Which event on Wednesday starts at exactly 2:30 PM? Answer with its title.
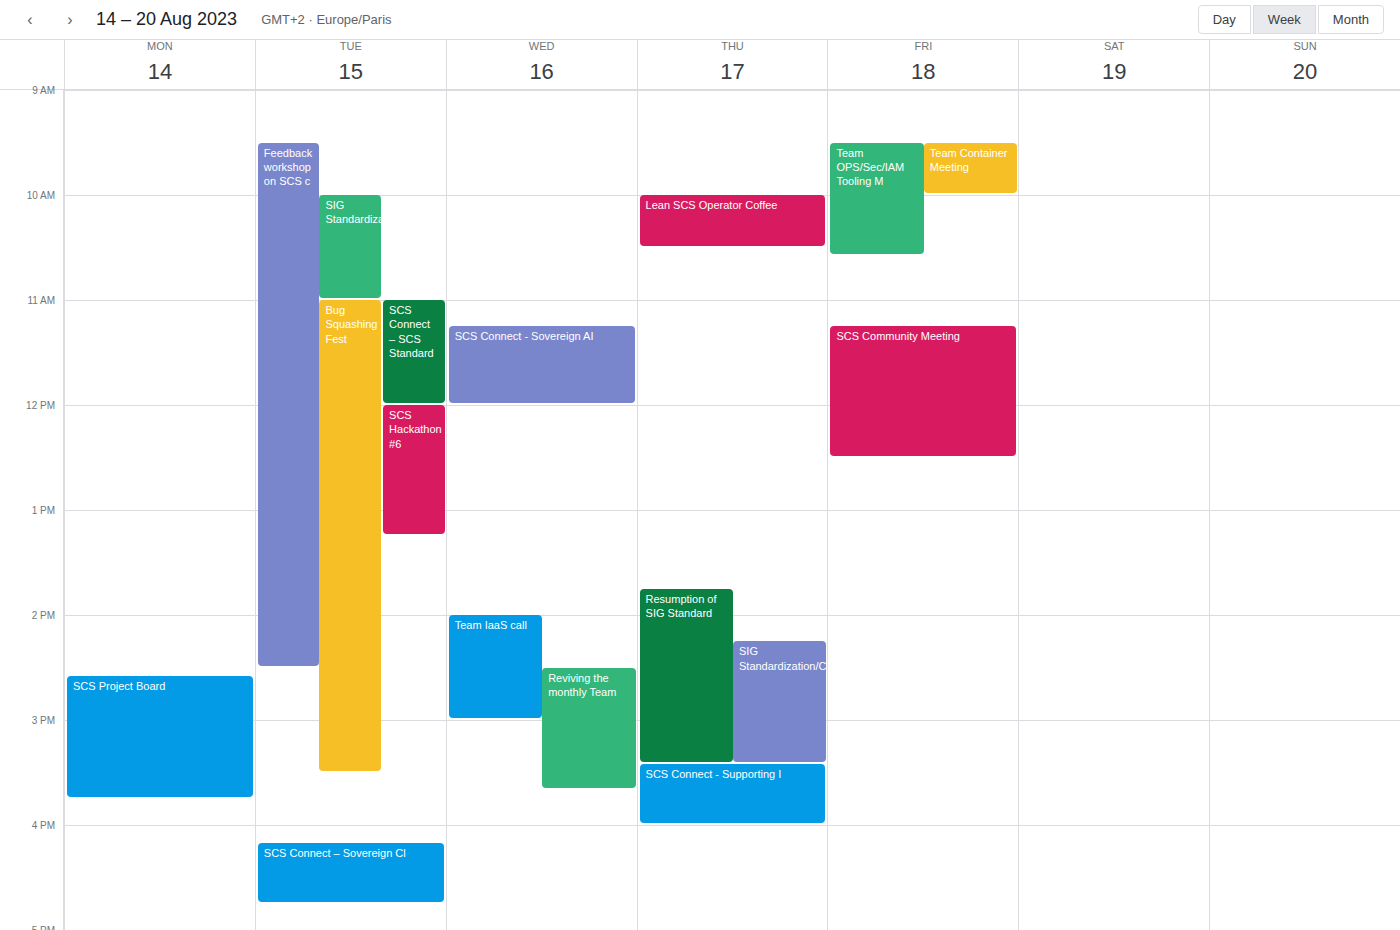
"Reviving the monthly Team"